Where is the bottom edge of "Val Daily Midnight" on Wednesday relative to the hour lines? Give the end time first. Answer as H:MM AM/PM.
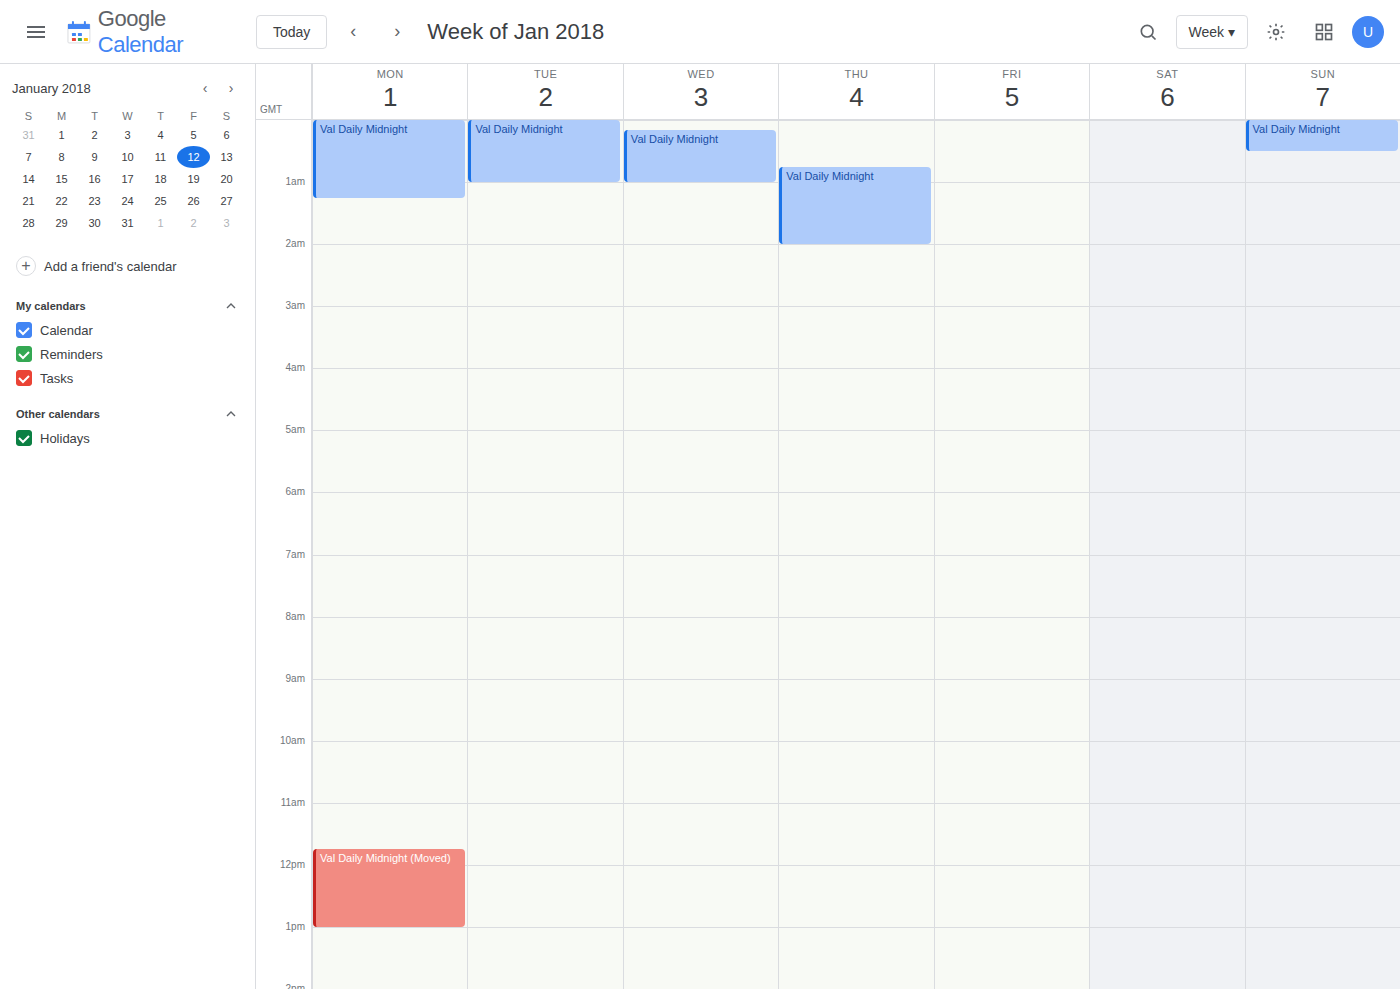
1:00 AM -- exactly on the 1 AM line.